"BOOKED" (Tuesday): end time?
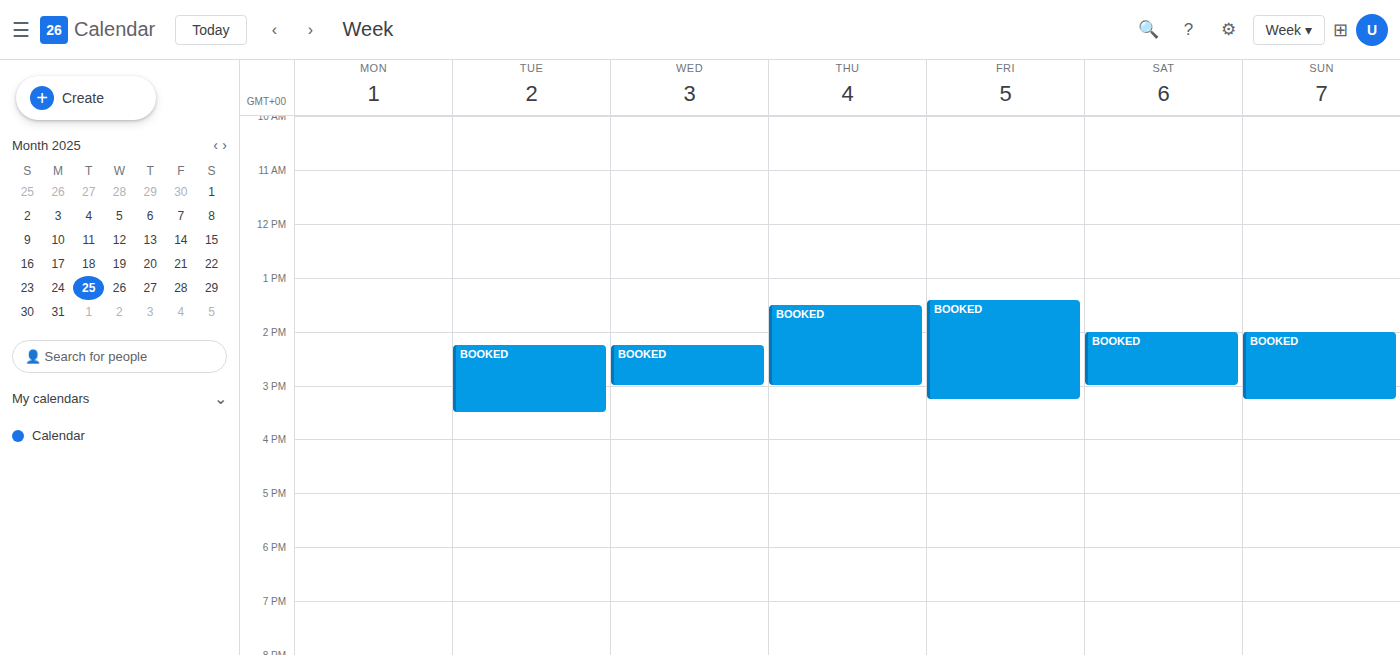
3:30 PM